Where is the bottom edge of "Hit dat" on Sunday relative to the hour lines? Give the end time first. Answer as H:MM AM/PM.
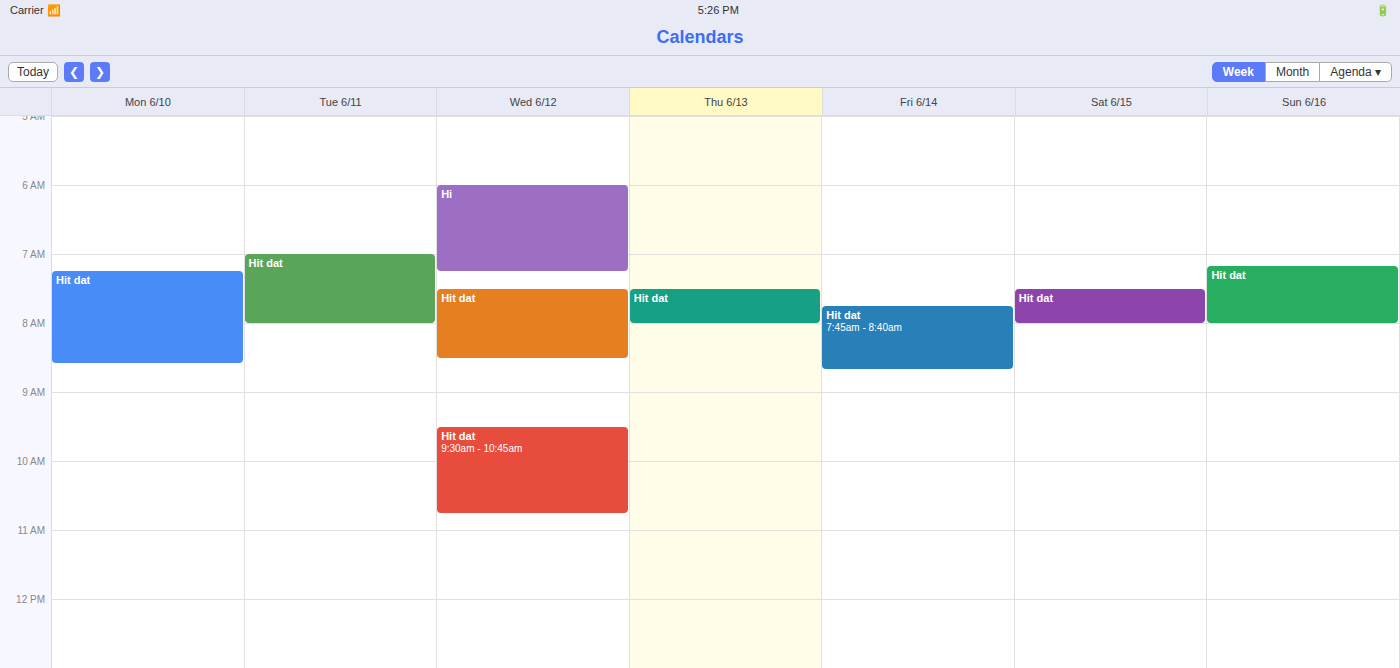
8:00 AM -- exactly on the 8 AM line.